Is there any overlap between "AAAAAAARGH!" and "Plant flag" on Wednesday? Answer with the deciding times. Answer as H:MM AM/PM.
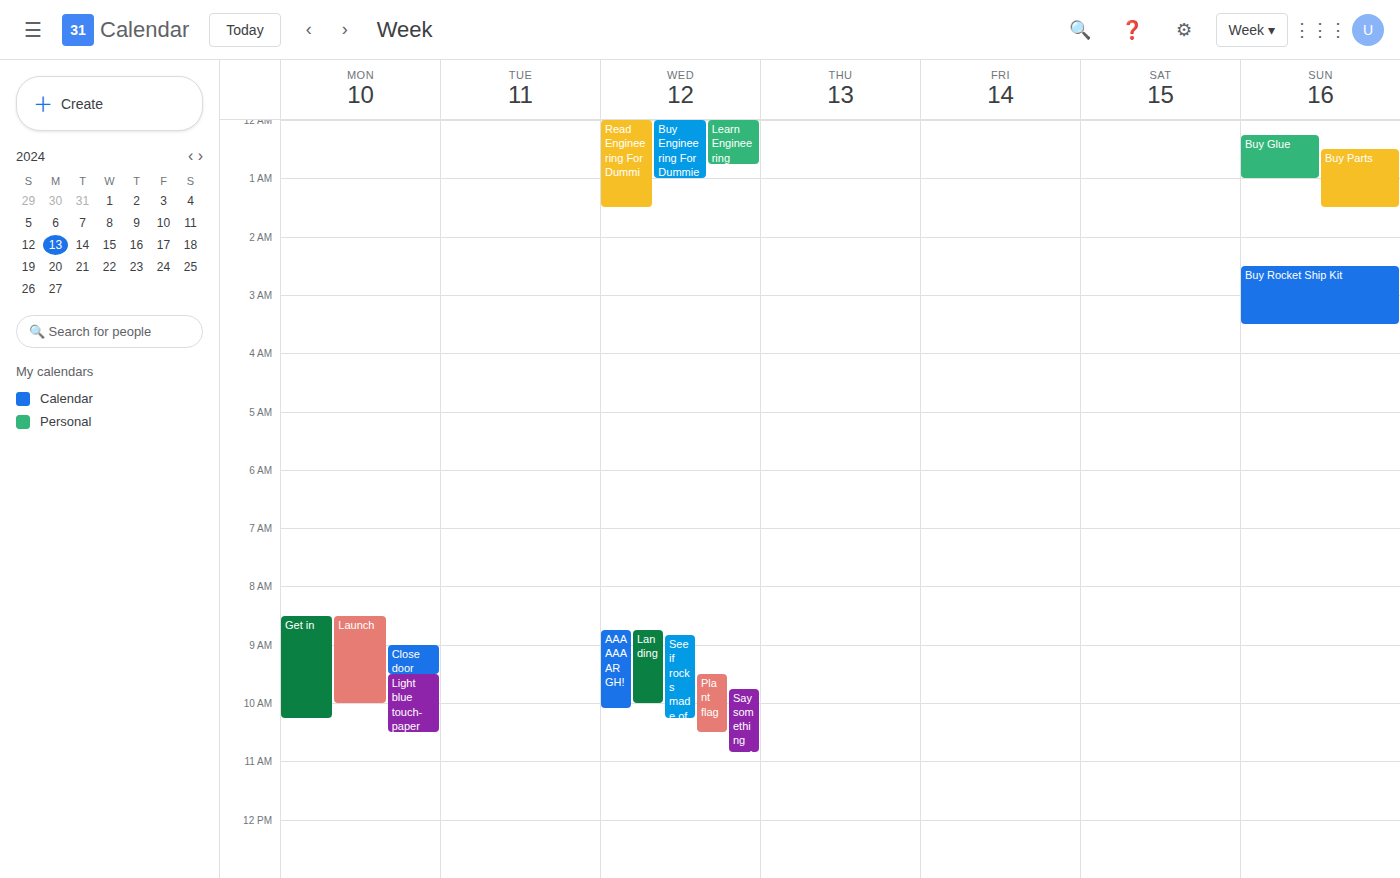
"Plant flag" starts at 9:30 AM, before "AAAAAAARGH!" ends at 10:05 AM -- they overlap.